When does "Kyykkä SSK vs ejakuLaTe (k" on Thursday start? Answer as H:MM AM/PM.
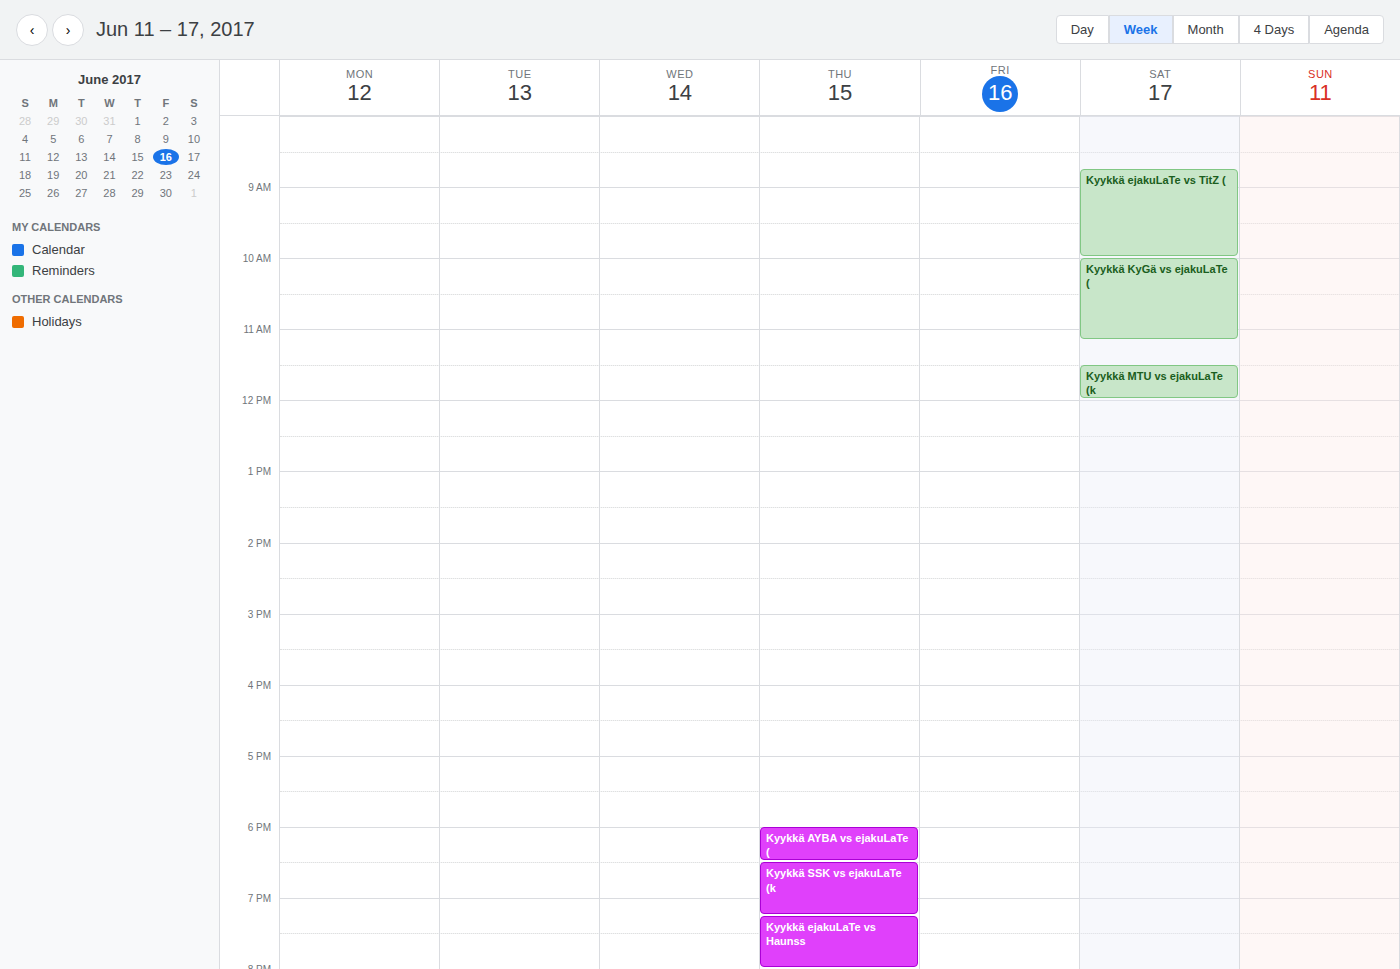
6:30 PM